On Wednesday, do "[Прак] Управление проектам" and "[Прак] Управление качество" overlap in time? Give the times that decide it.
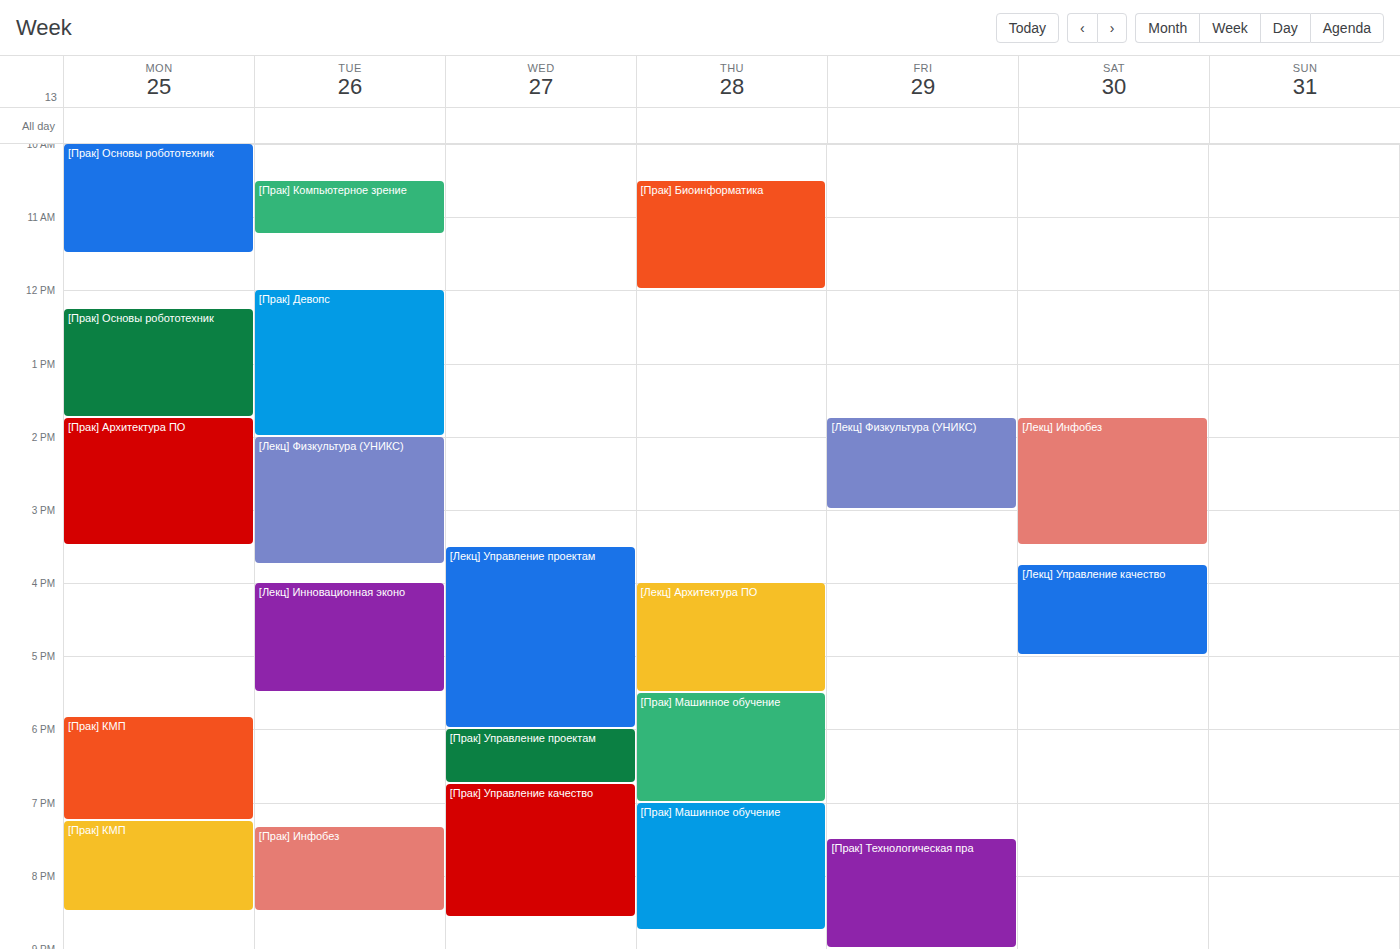
"[Прак] Управление проектам" ends at 6:45 PM, exactly when "[Прак] Управление качество" starts -- they touch but do not overlap.